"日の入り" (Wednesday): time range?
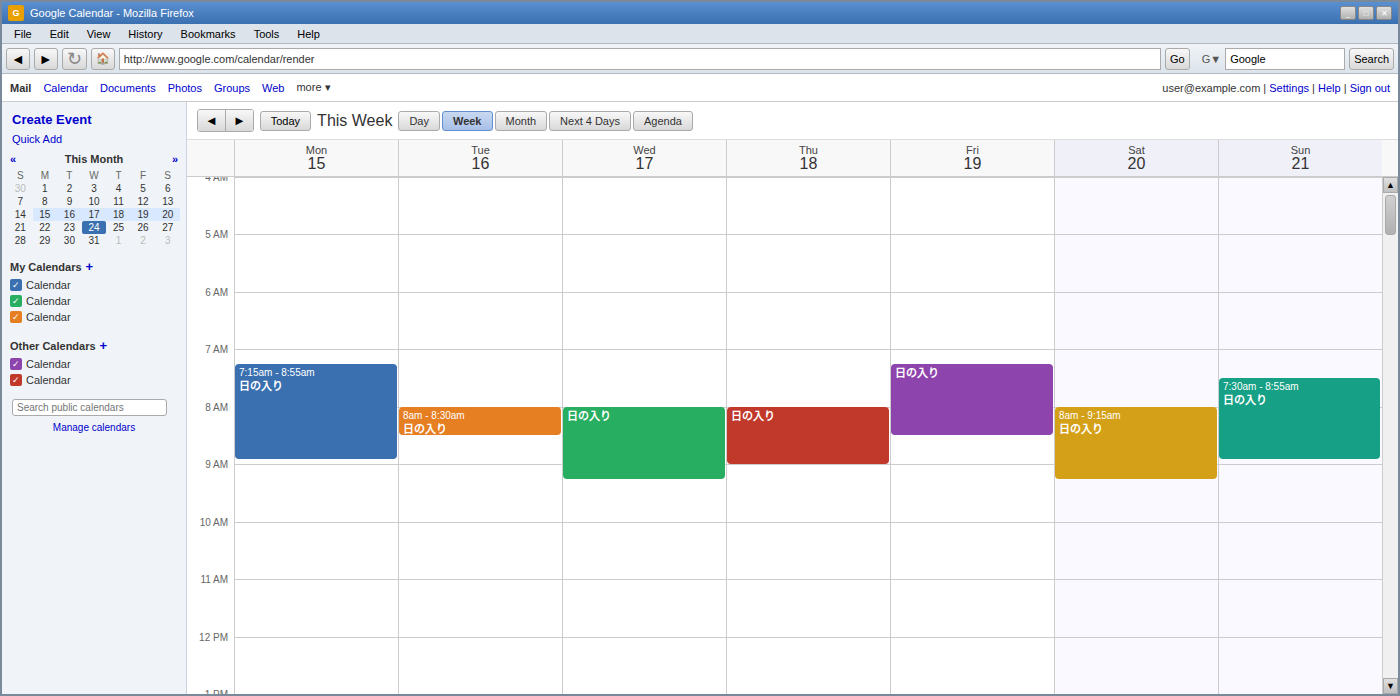
8:00 AM to 9:15 AM